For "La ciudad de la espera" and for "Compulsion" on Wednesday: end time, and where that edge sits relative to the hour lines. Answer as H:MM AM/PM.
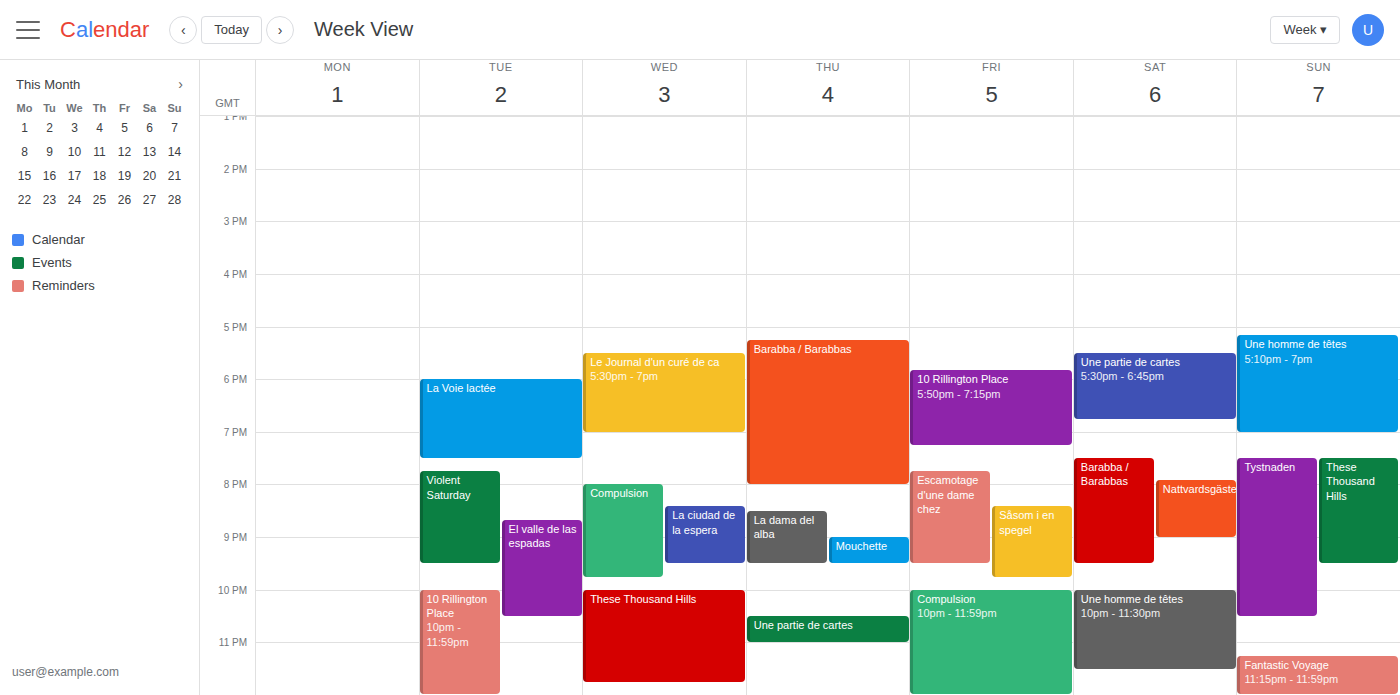
"La ciudad de la espera": 9:30 PM, halfway between the 9 PM and 10 PM lines. "Compulsion": 9:45 PM, neither: three quarters of the way from the 9 PM line to the 10 PM line.